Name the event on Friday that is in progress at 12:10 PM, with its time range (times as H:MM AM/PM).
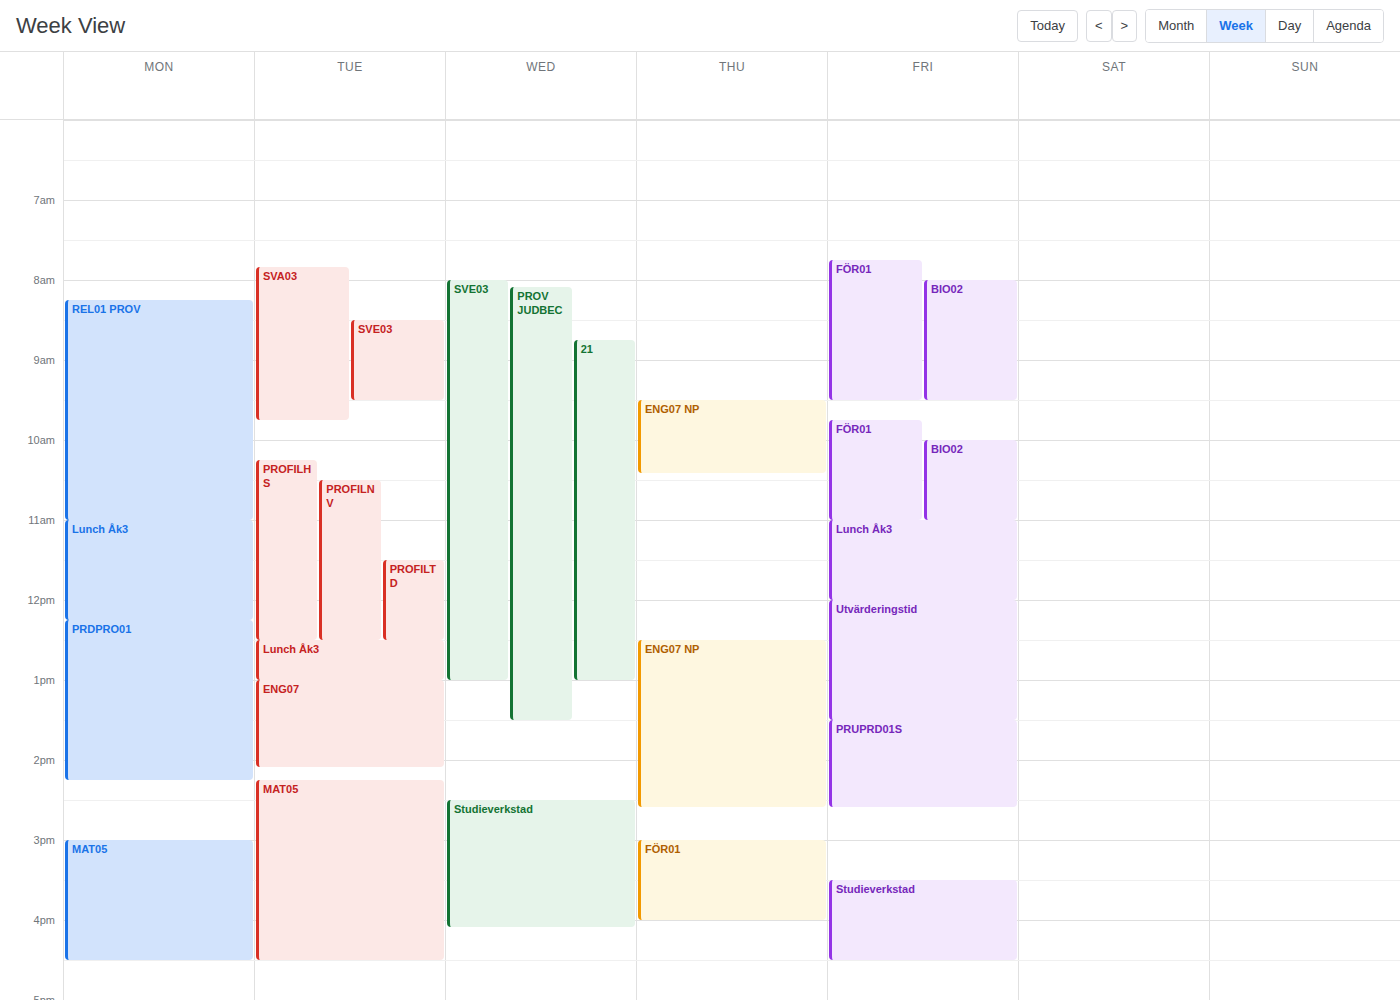
"Utvärderingstid", 12:00 PM to 1:30 PM